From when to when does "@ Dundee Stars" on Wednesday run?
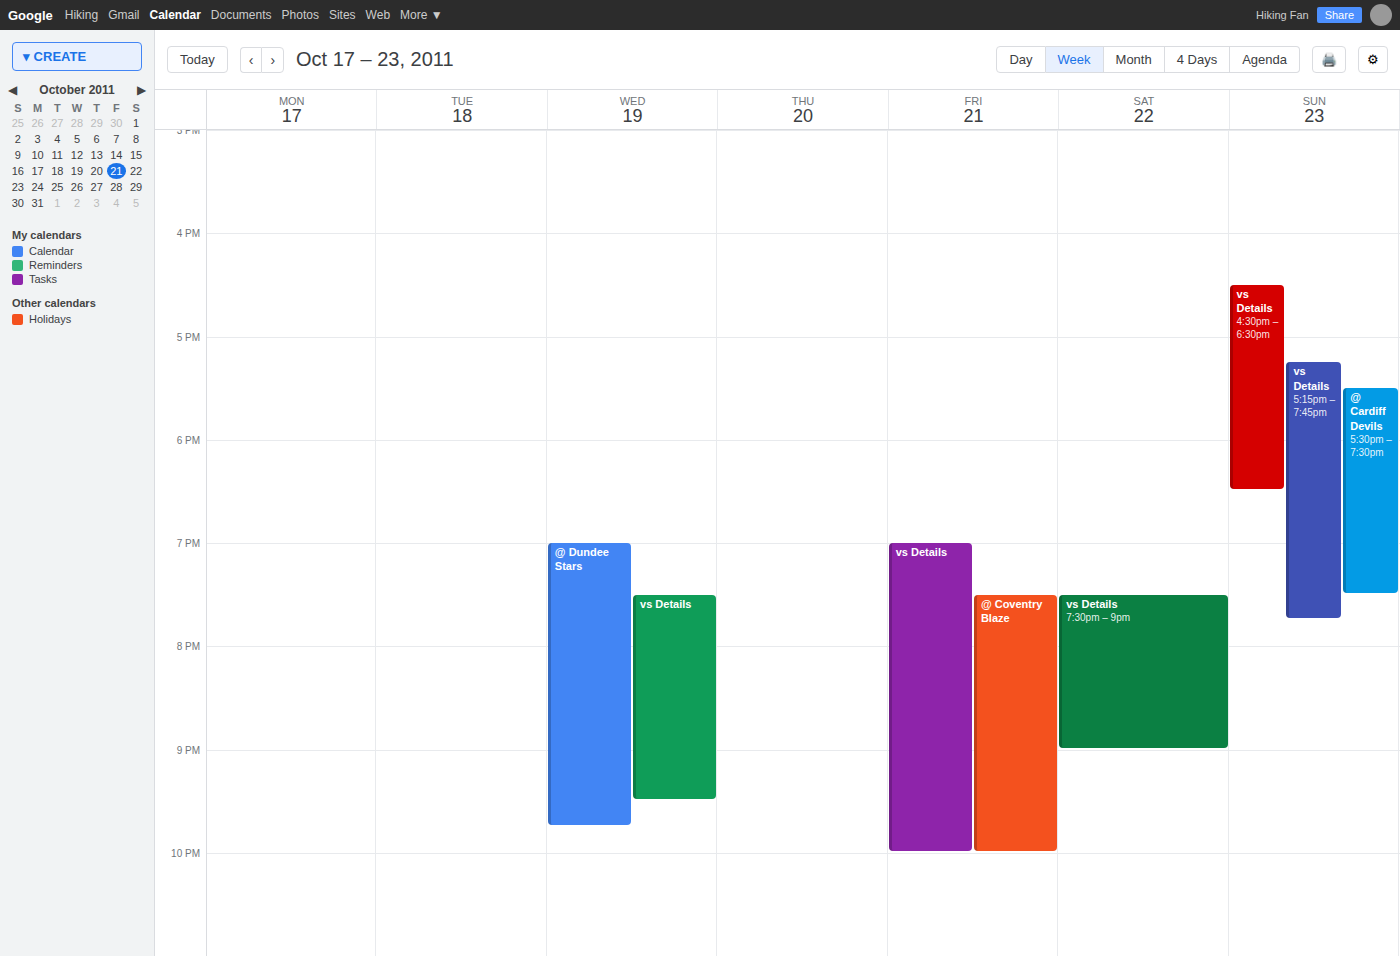
7:00 PM to 9:45 PM